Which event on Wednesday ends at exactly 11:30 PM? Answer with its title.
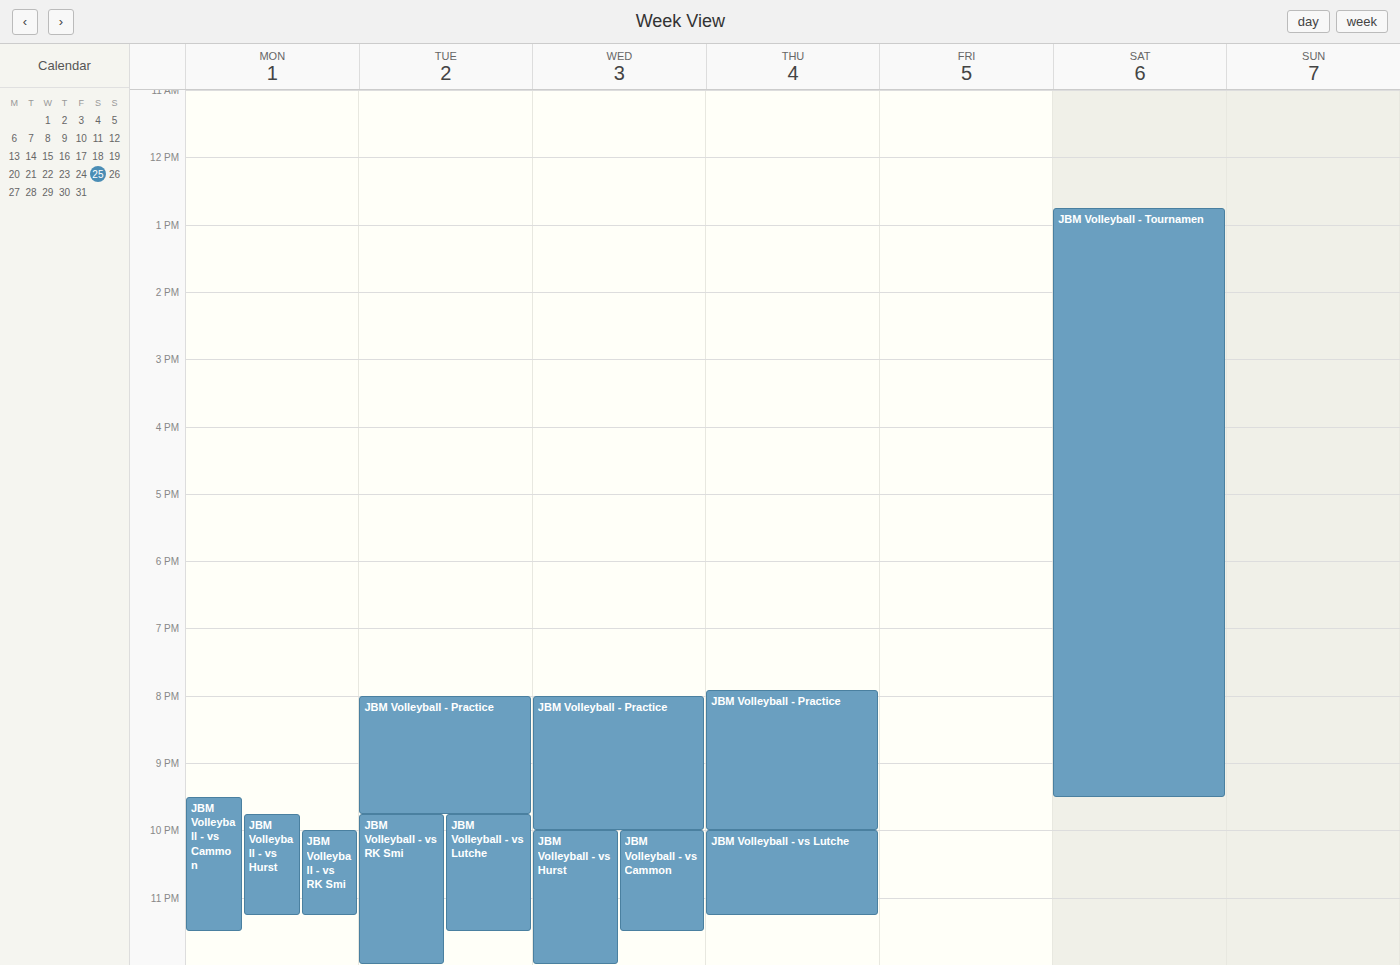
"JBM Volleyball - vs Cammon"